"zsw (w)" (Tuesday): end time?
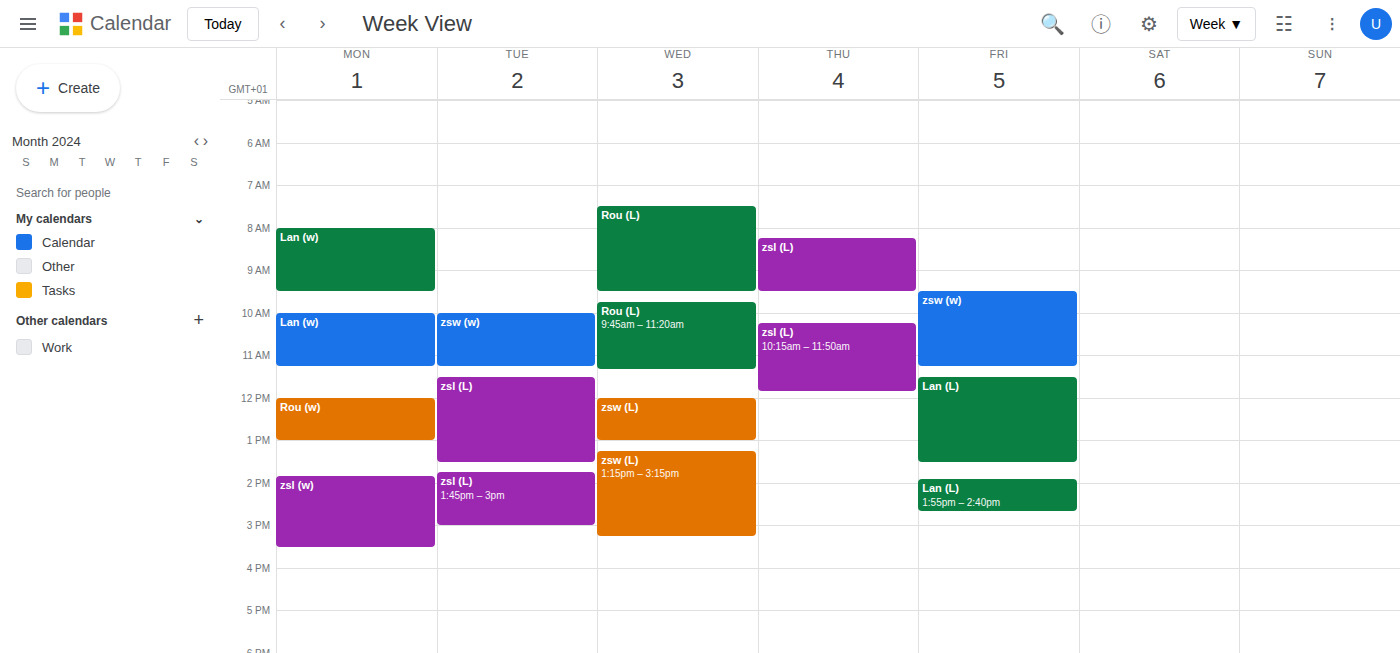
11:15 AM